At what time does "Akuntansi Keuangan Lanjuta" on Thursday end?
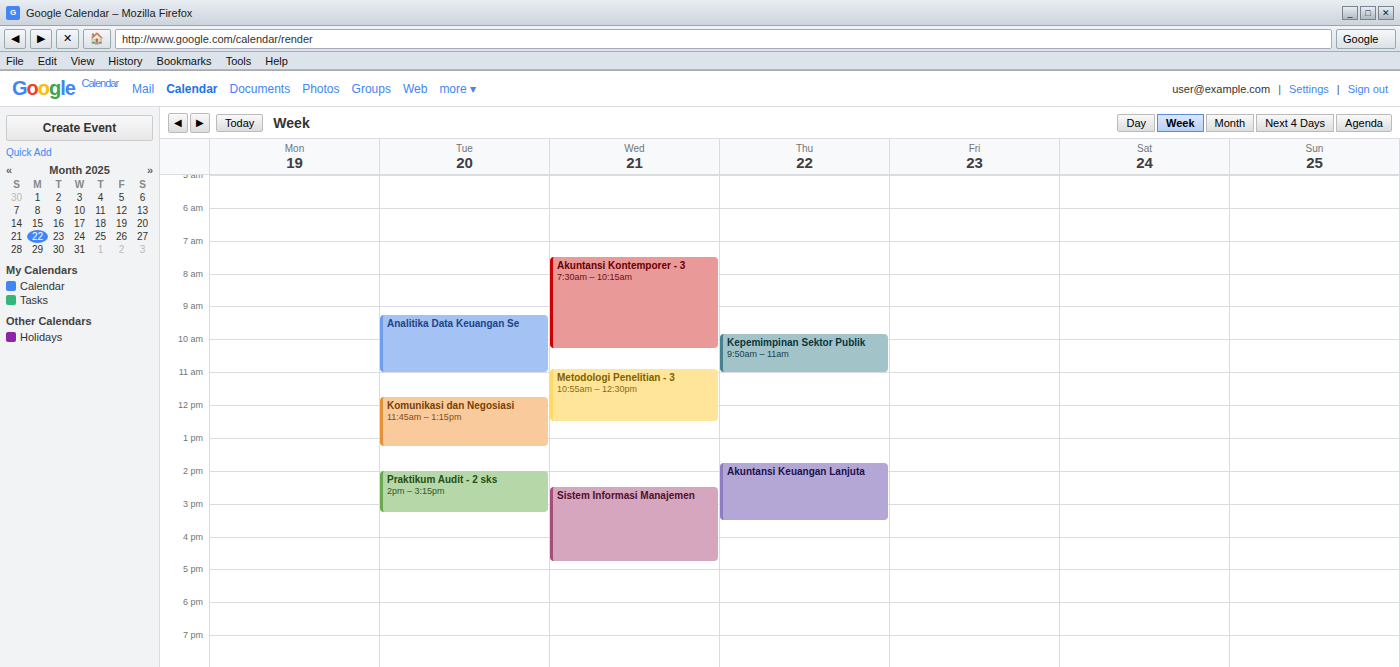
3:30 PM